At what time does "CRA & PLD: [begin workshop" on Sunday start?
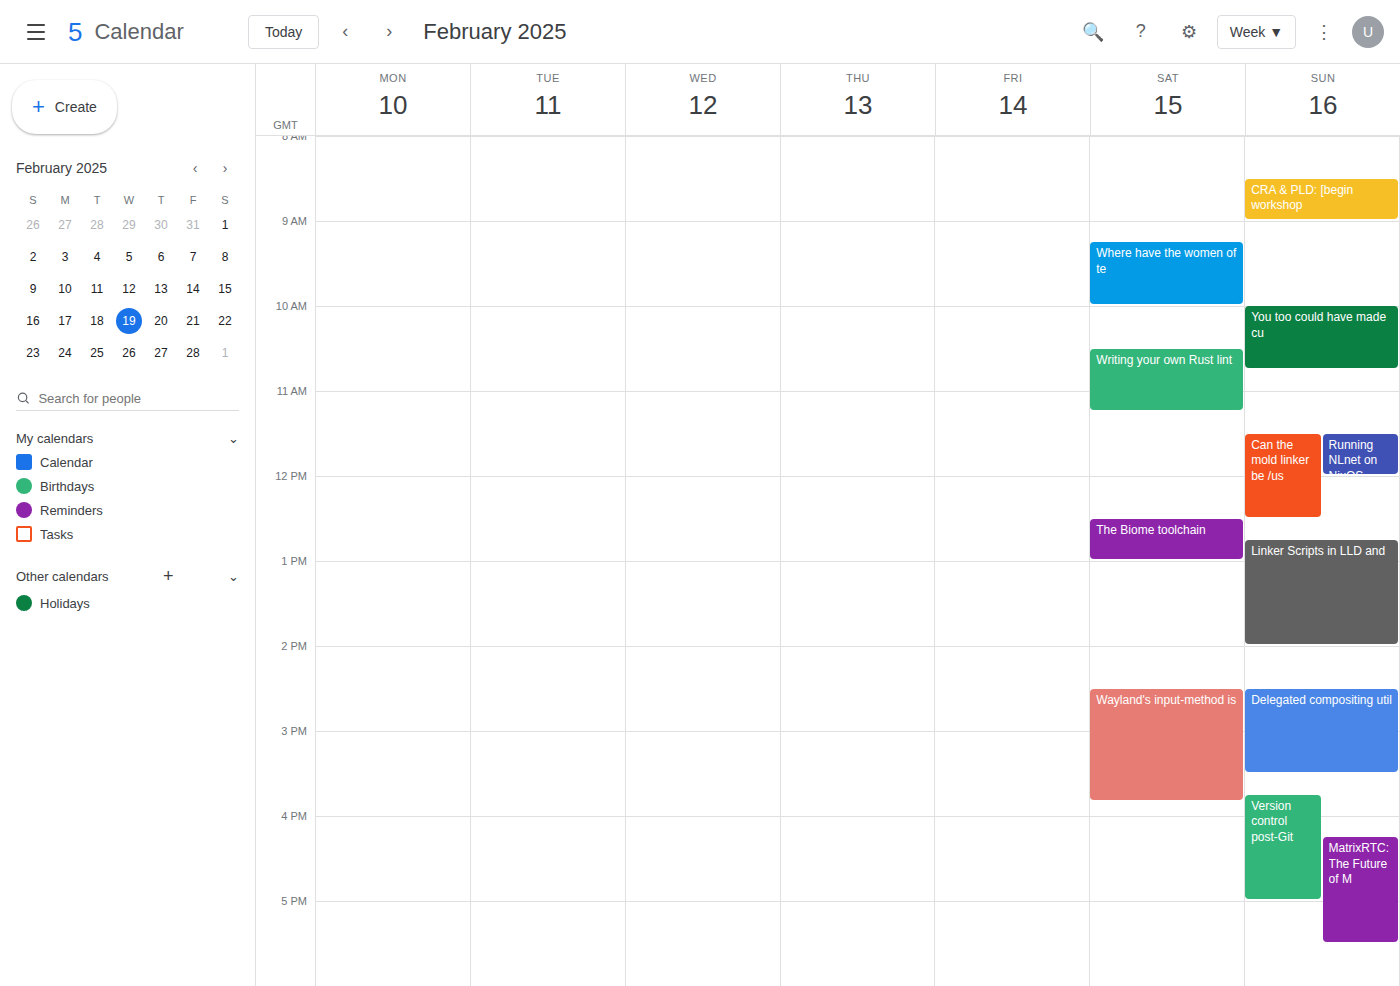
8:30 AM